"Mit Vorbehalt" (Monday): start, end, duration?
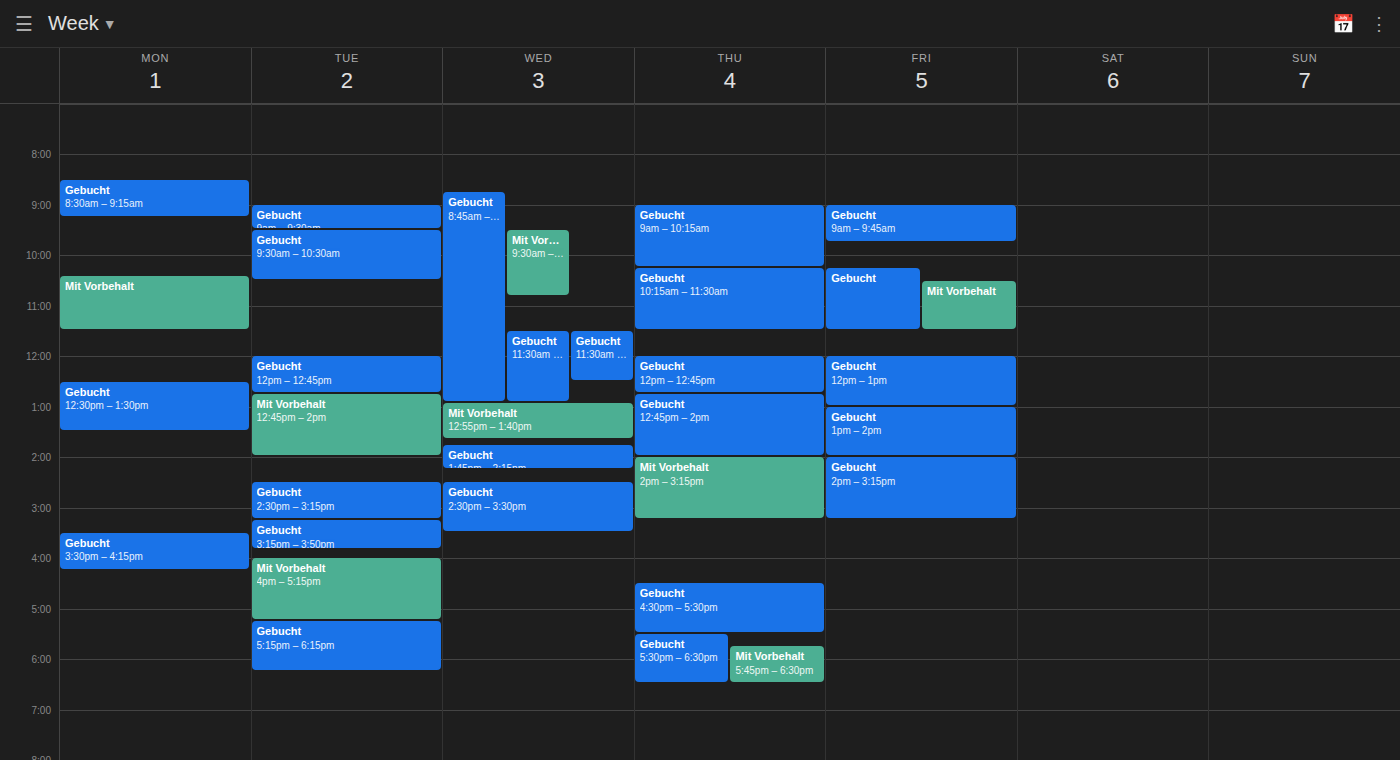
10:25 to 11:30, 1 hour 5 minutes